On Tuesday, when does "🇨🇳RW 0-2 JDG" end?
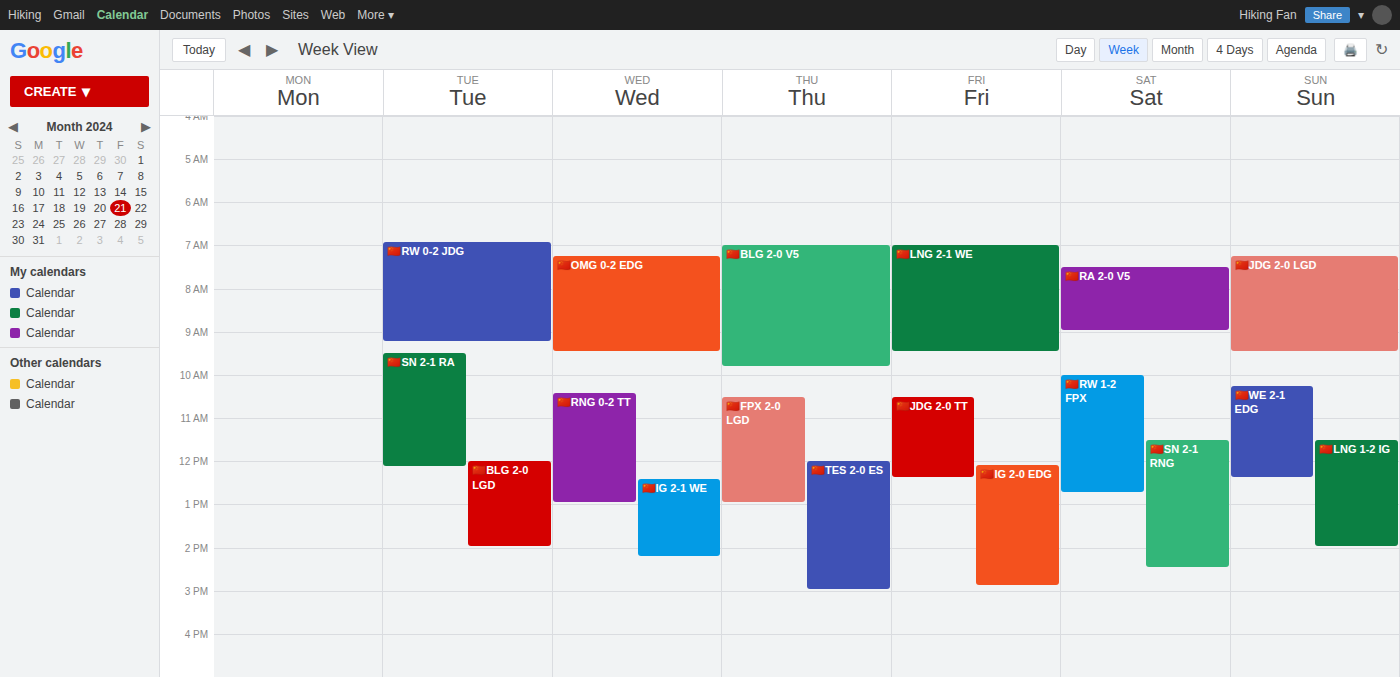
9:15 AM